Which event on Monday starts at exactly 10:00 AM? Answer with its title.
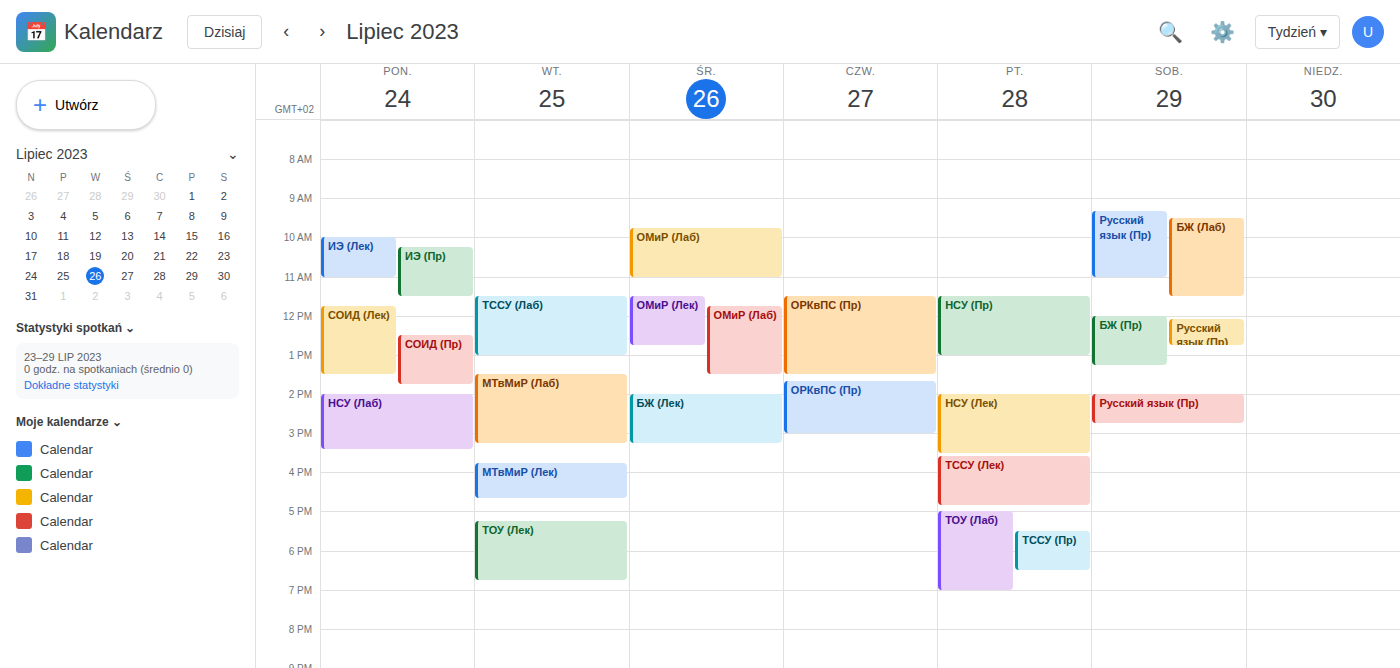
"ИЭ (Лек)"